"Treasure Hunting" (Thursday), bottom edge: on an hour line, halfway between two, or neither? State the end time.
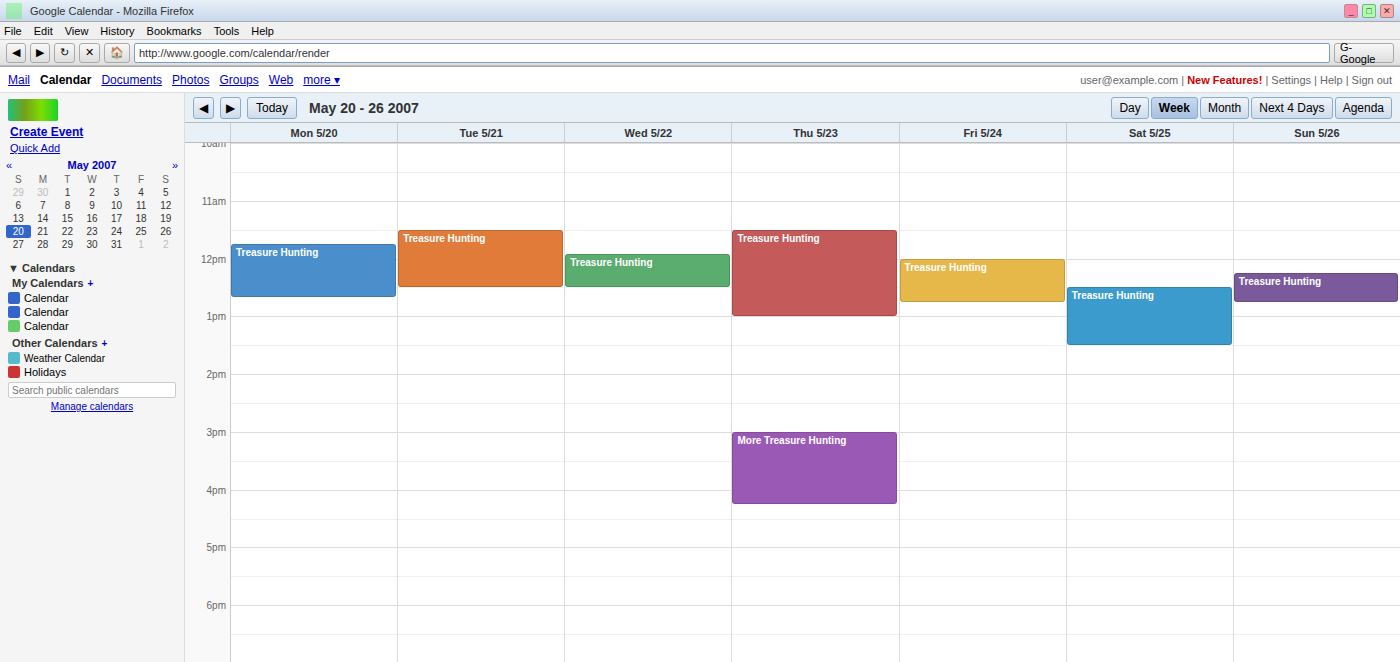
1:00 PM -- exactly on the 1 PM line.